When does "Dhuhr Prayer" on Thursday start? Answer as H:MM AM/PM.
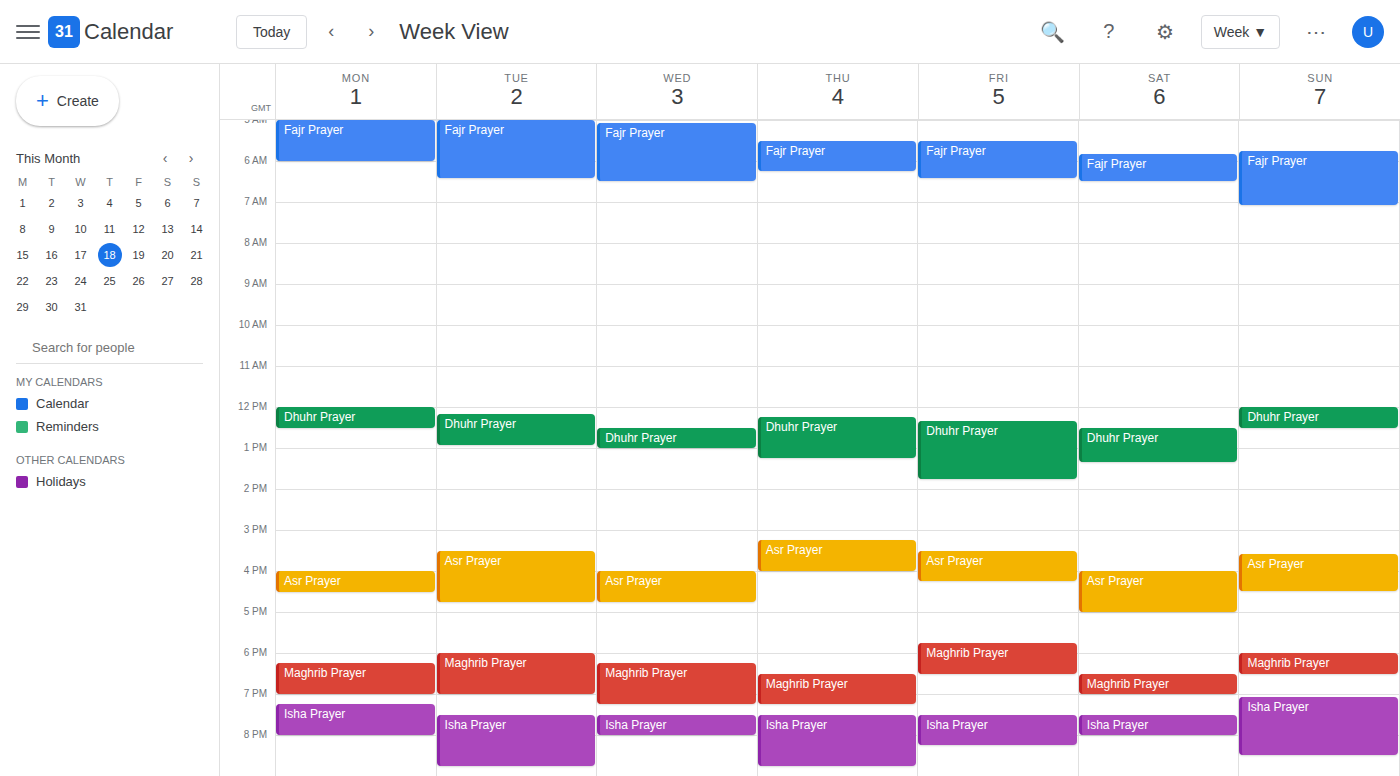
12:15 PM